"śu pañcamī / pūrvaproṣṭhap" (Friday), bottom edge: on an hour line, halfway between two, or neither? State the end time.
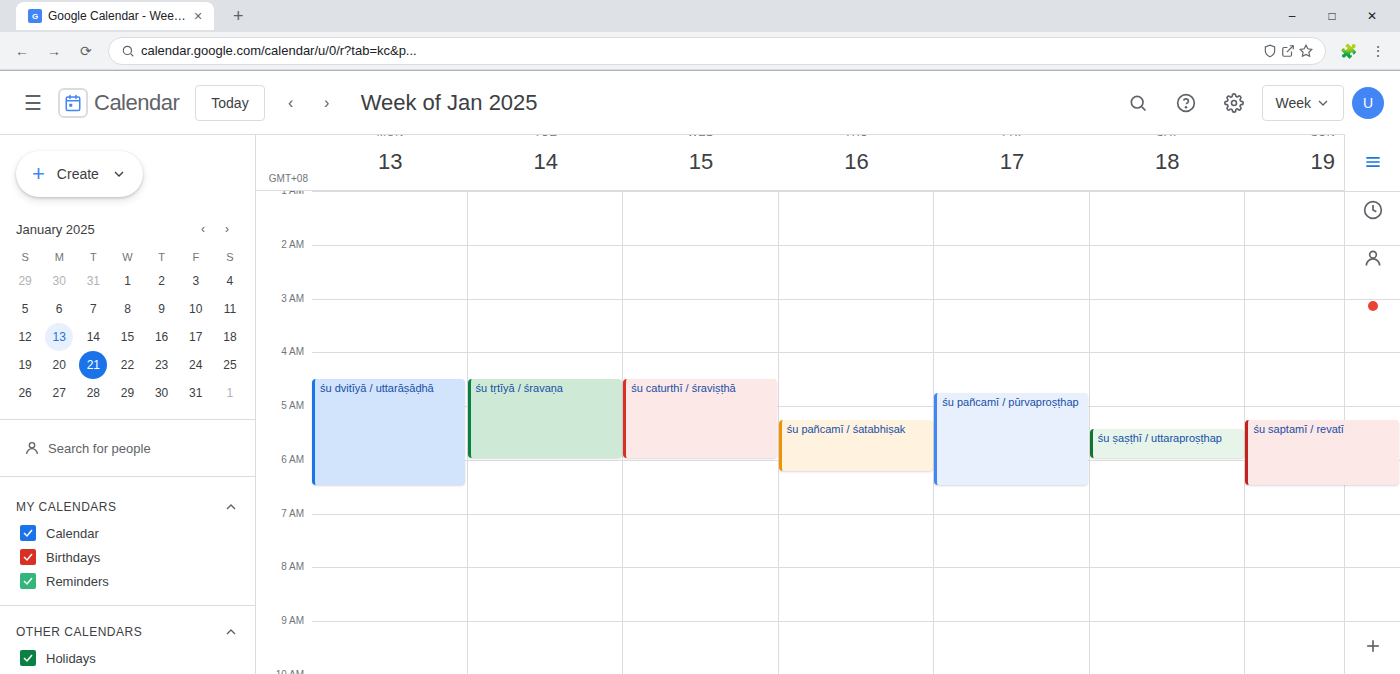
06:30 -- halfway between the 06:00 and 07:00 lines.